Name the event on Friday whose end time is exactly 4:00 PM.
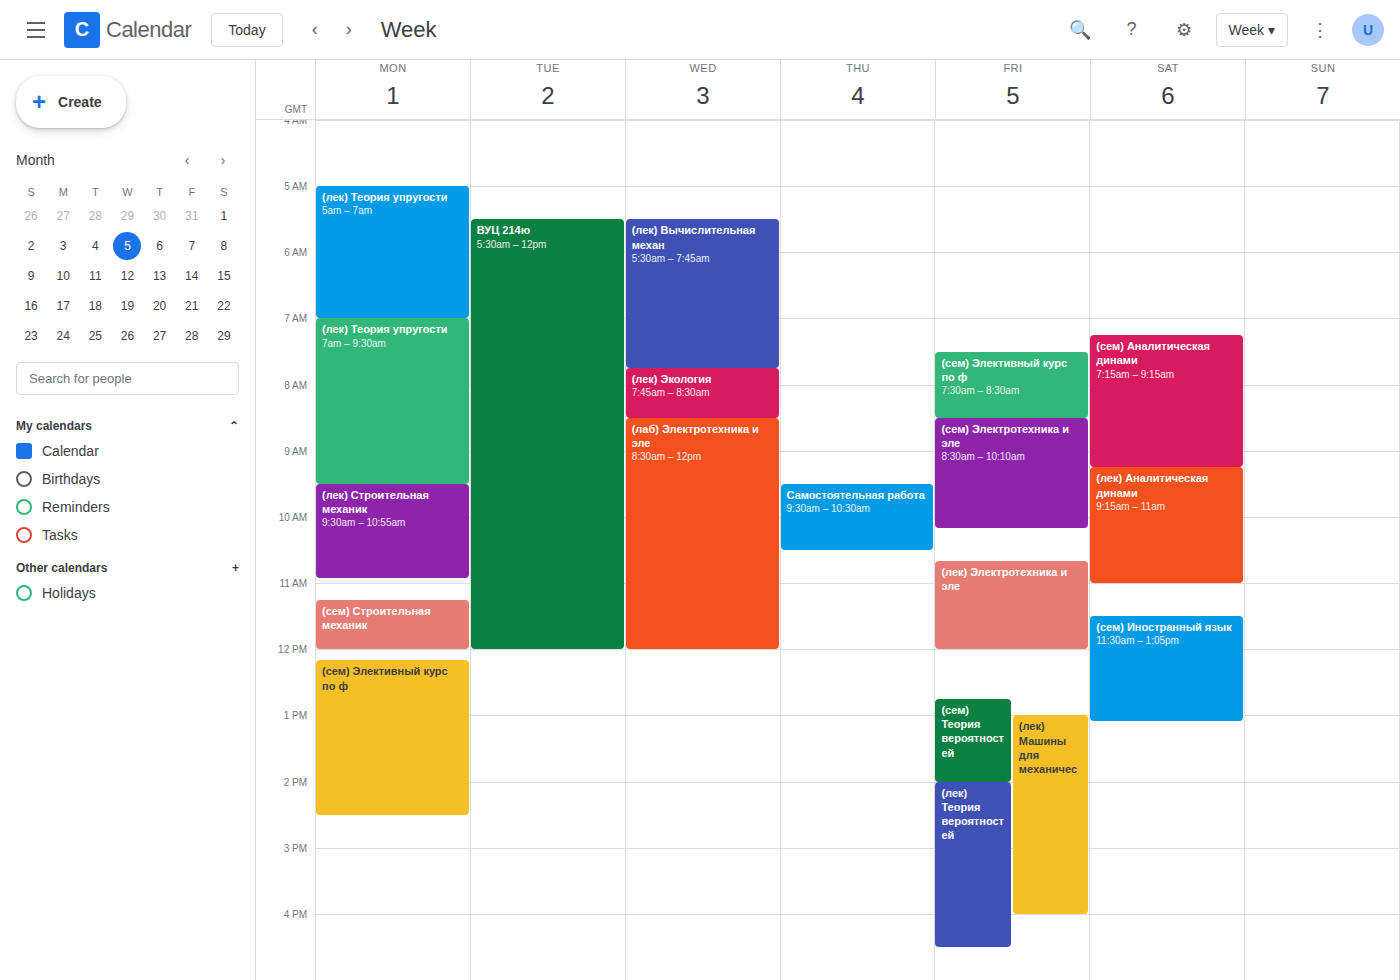
"(лек) Машины для механичес"